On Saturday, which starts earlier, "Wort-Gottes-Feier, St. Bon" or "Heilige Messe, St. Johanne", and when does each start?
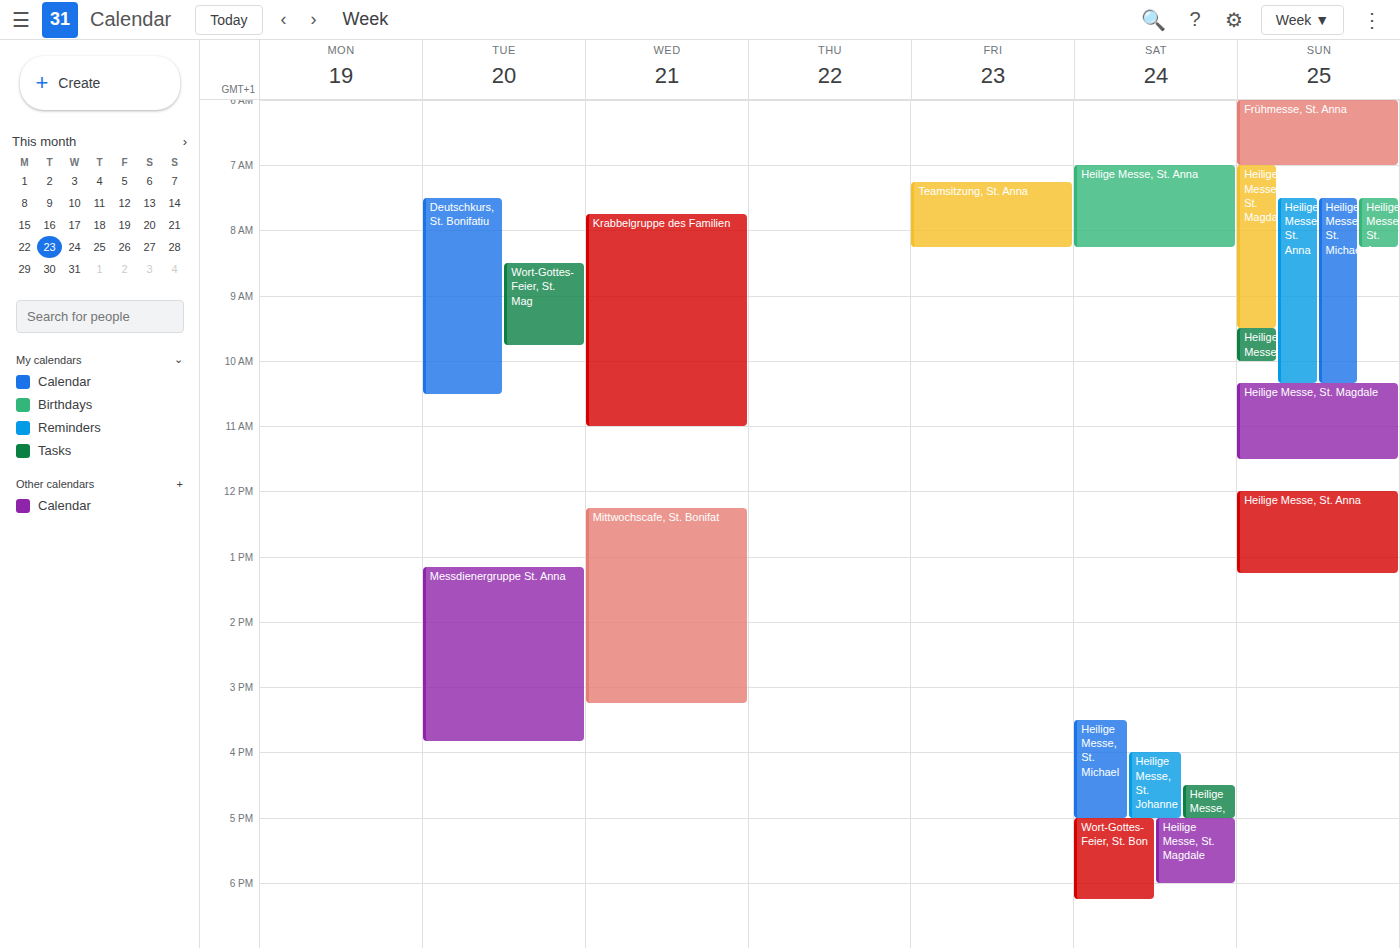
"Heilige Messe, St. Johanne" 4:00 PM; "Wort-Gottes-Feier, St. Bon" 5:00 PM.